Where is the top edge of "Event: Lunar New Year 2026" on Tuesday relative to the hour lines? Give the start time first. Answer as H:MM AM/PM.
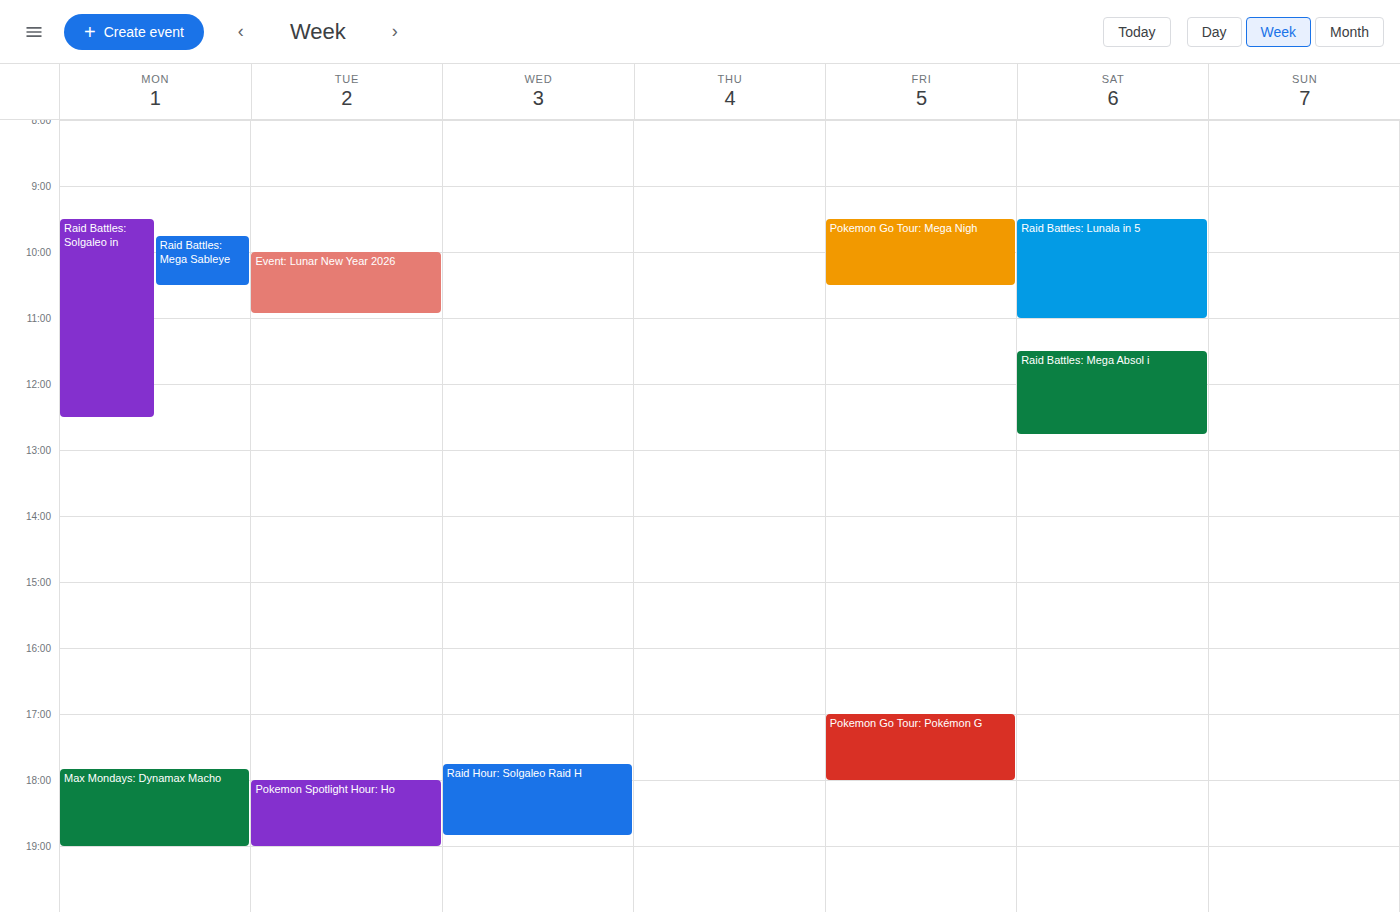
10:00 AM -- exactly on the 10 AM line.